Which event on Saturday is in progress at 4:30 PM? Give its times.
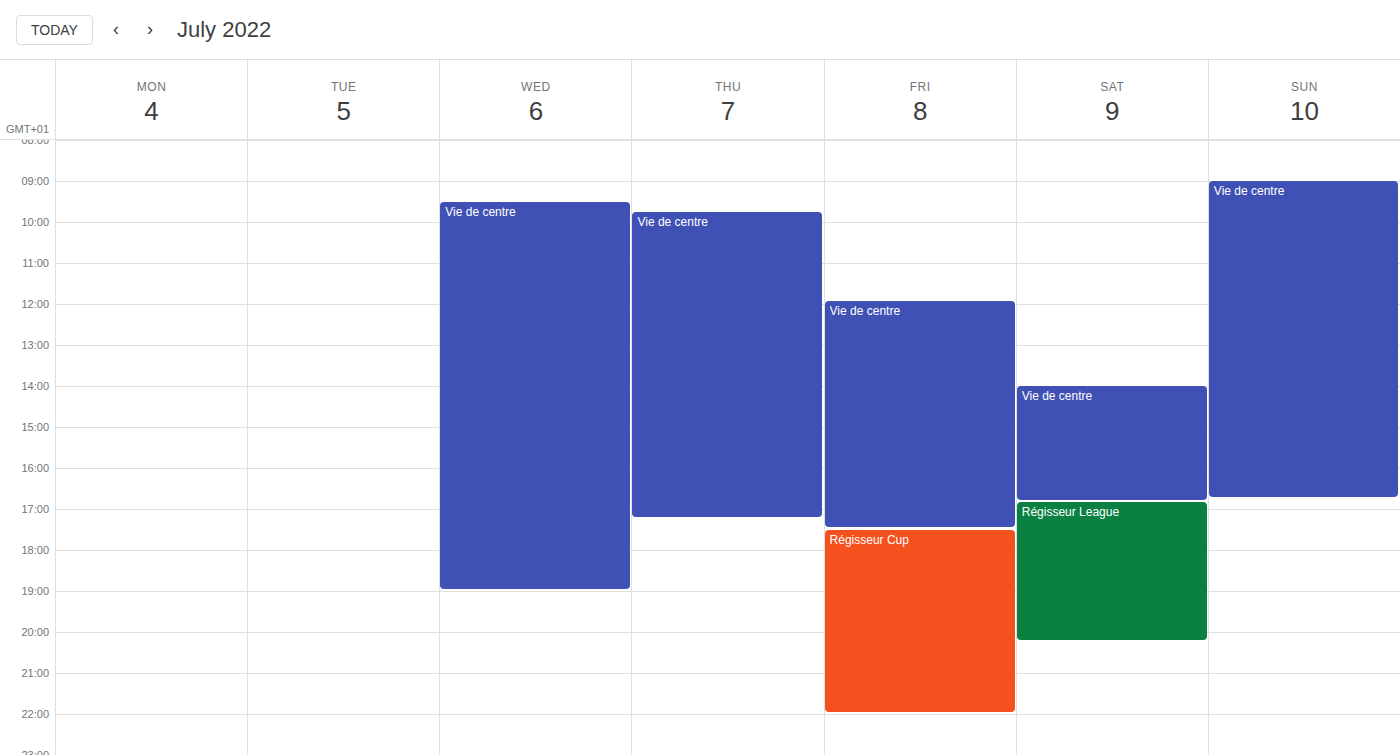
"Vie de centre", 2:00 PM to 4:50 PM